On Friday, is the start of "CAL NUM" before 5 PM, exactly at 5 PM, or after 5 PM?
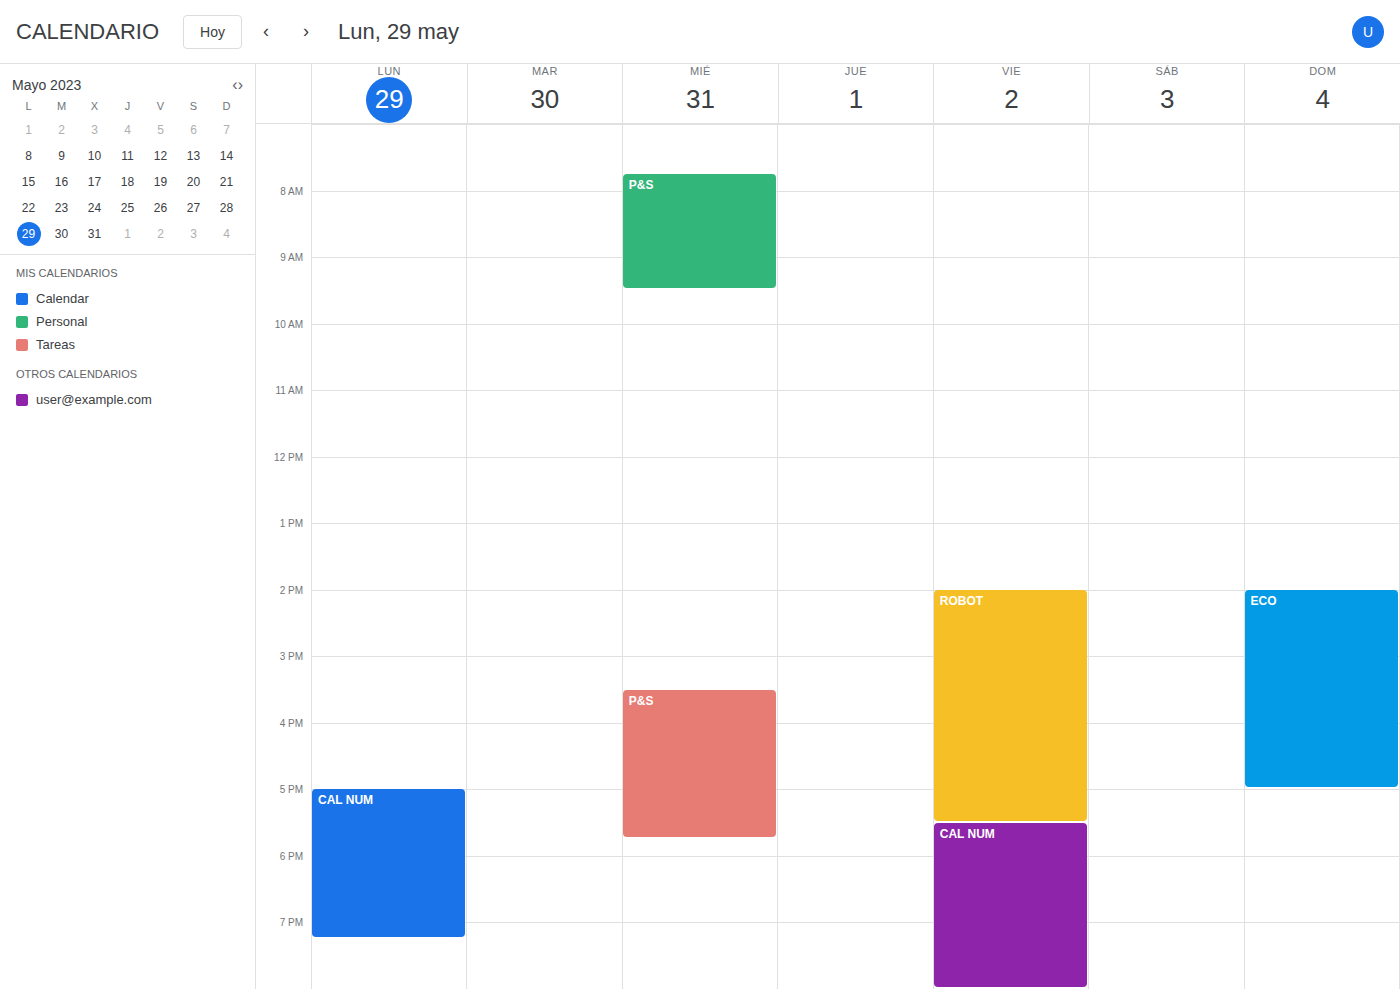
5:30 PM -- after 5 PM, 30 minutes below the 5 PM line.